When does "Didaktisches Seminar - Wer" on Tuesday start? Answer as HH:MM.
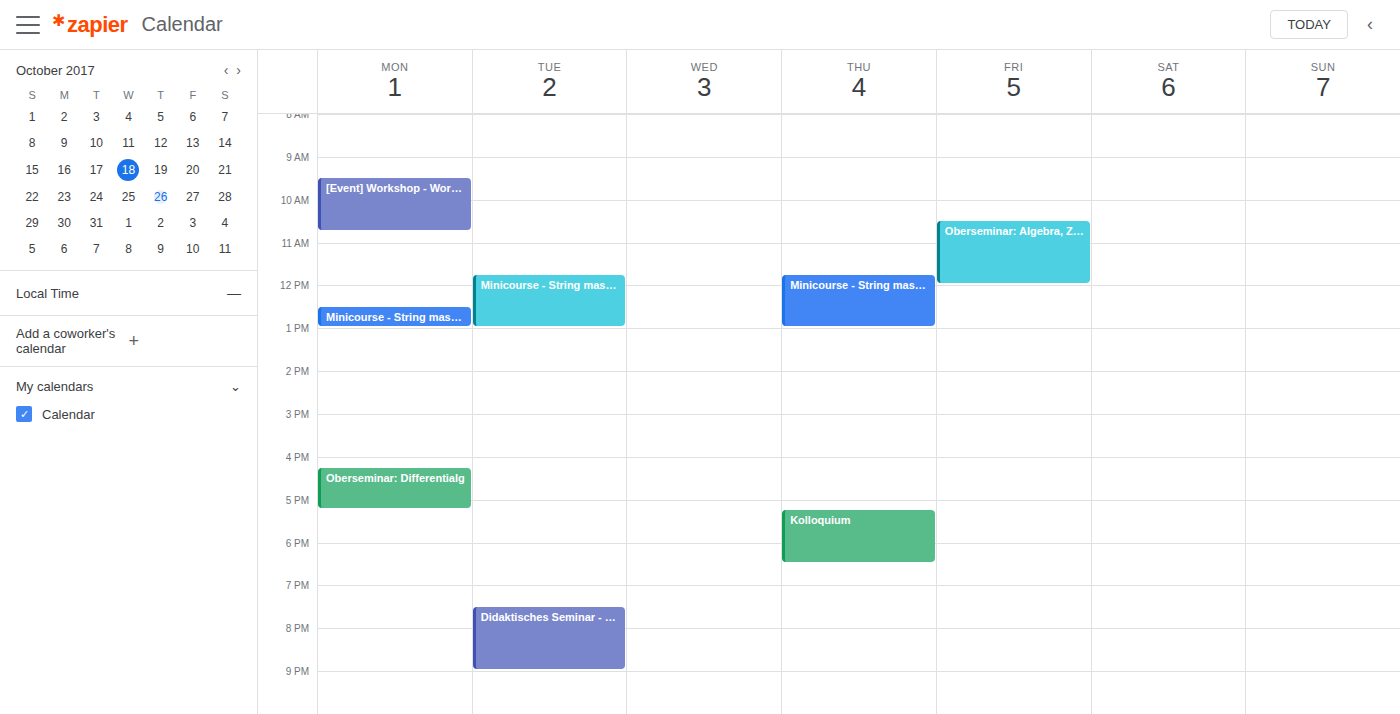
19:30